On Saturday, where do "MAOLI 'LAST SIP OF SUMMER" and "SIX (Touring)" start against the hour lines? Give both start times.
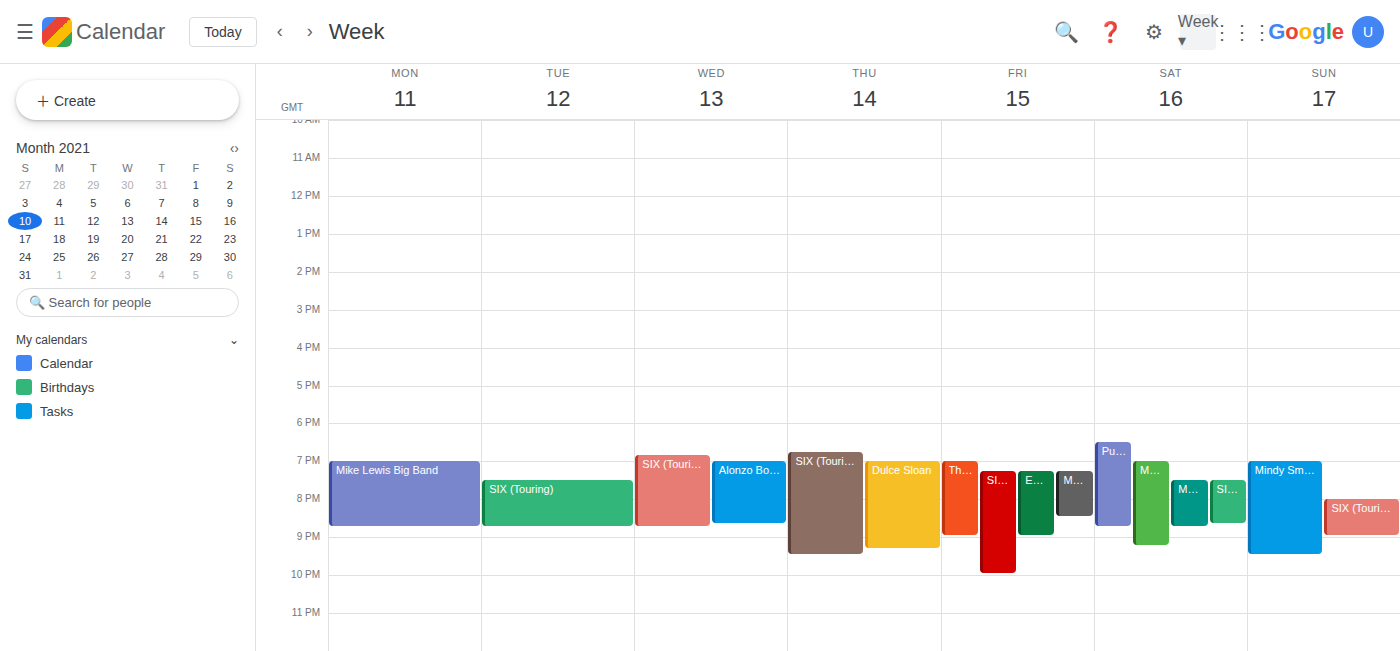
"MAOLI 'LAST SIP OF SUMMER": 7:00 PM, exactly on the 7 PM line. "SIX (Touring)": 7:30 PM, halfway between the 7 PM and 8 PM lines.